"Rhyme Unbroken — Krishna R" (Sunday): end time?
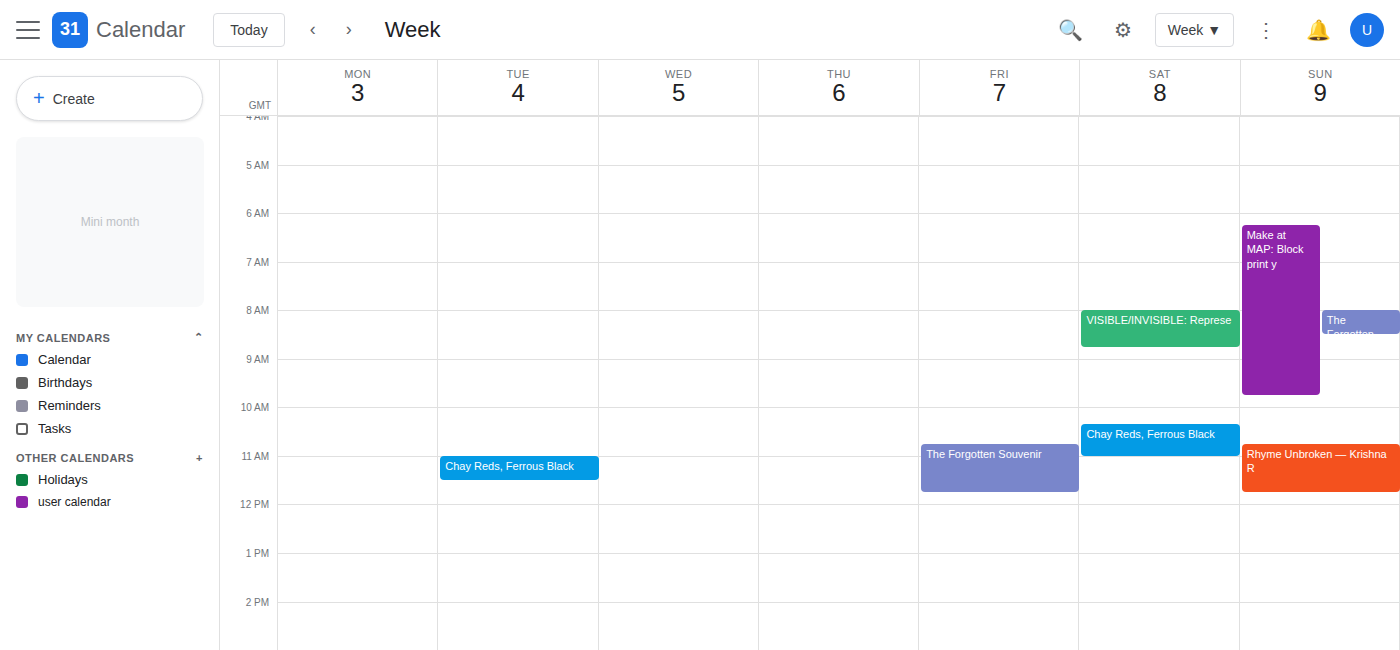
11:45 AM